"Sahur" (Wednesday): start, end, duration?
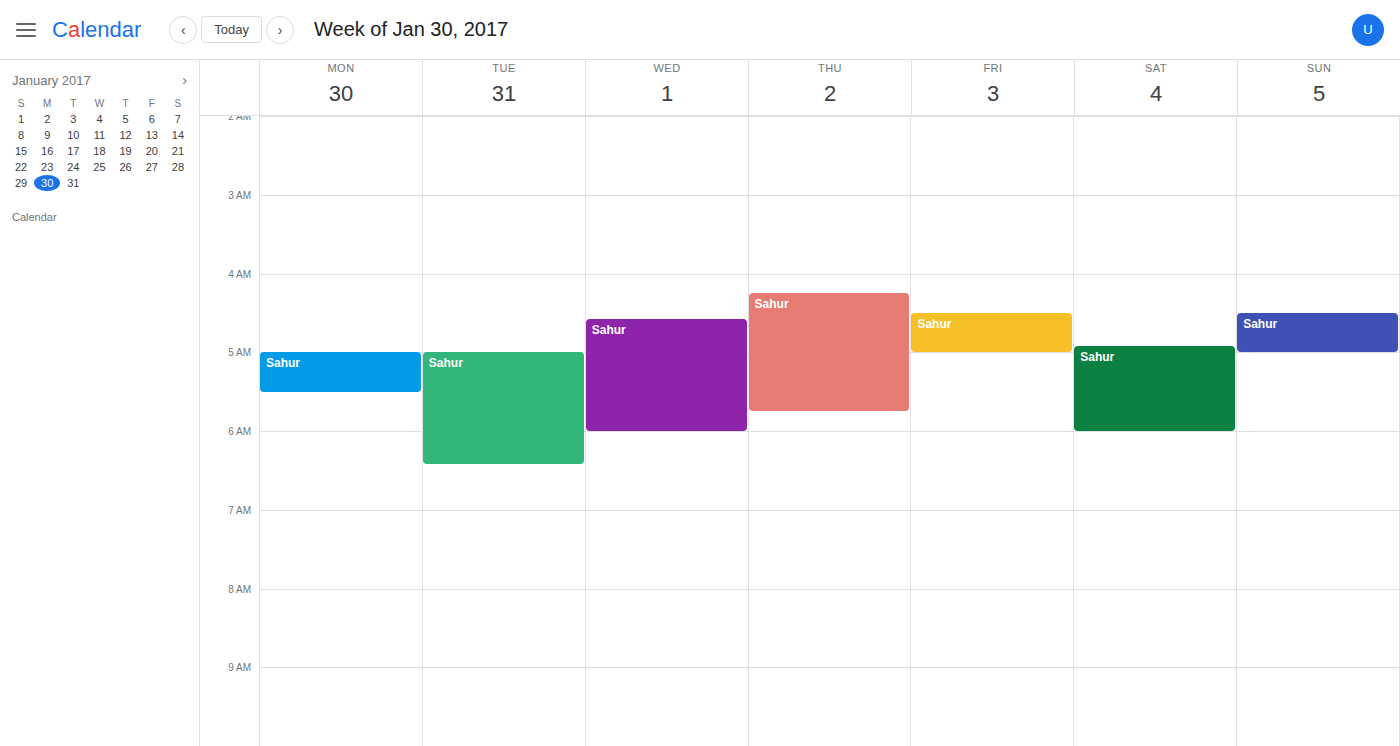
4:35 AM to 6:00 AM, 1 hour 25 minutes